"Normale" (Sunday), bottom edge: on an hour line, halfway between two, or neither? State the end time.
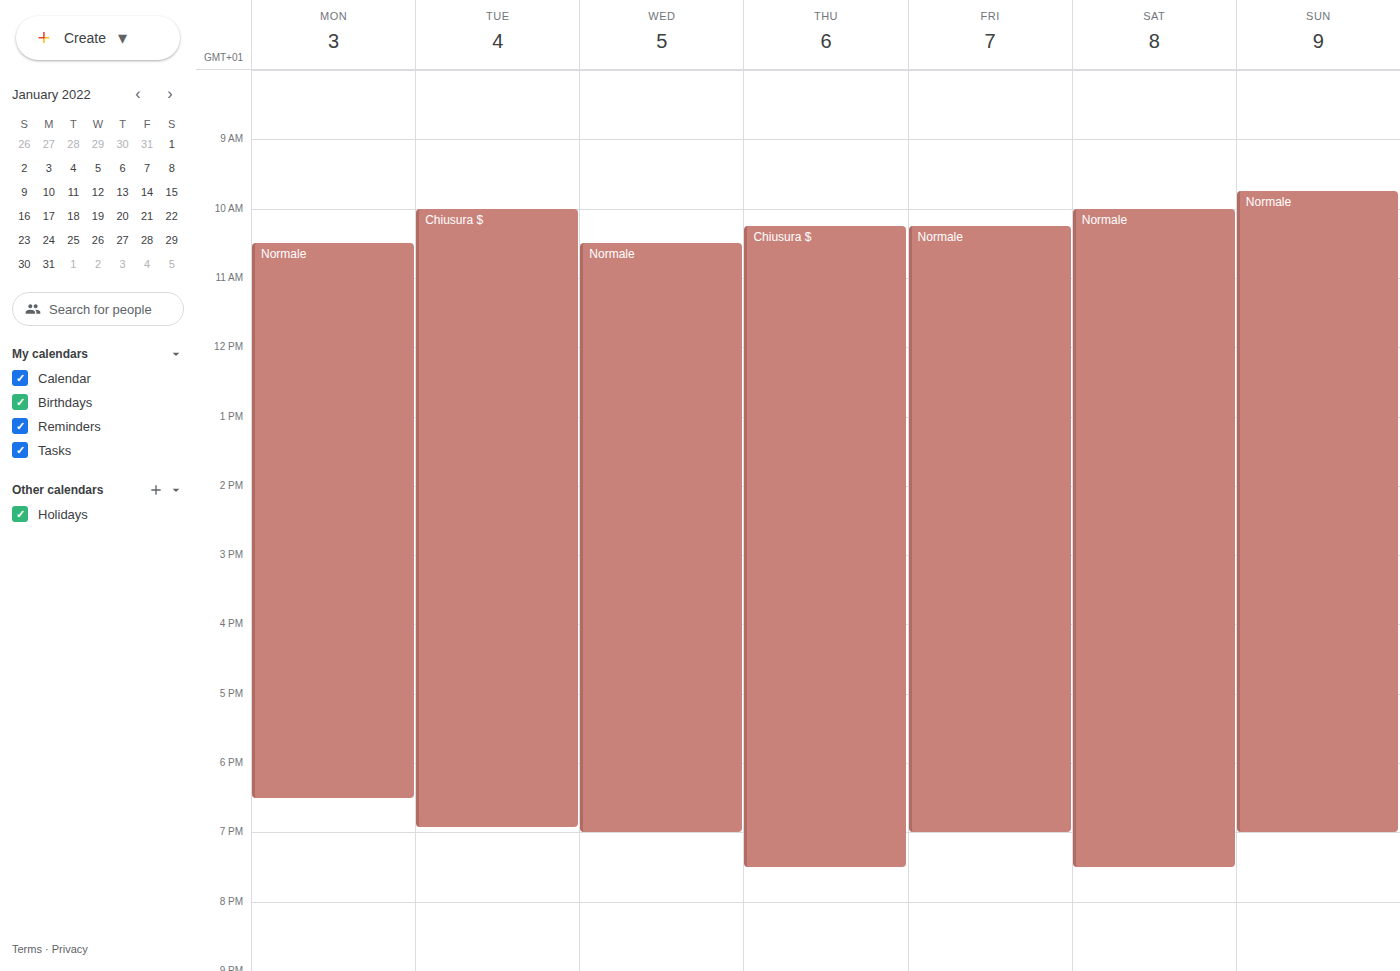
7:00 PM -- exactly on the 7 PM line.